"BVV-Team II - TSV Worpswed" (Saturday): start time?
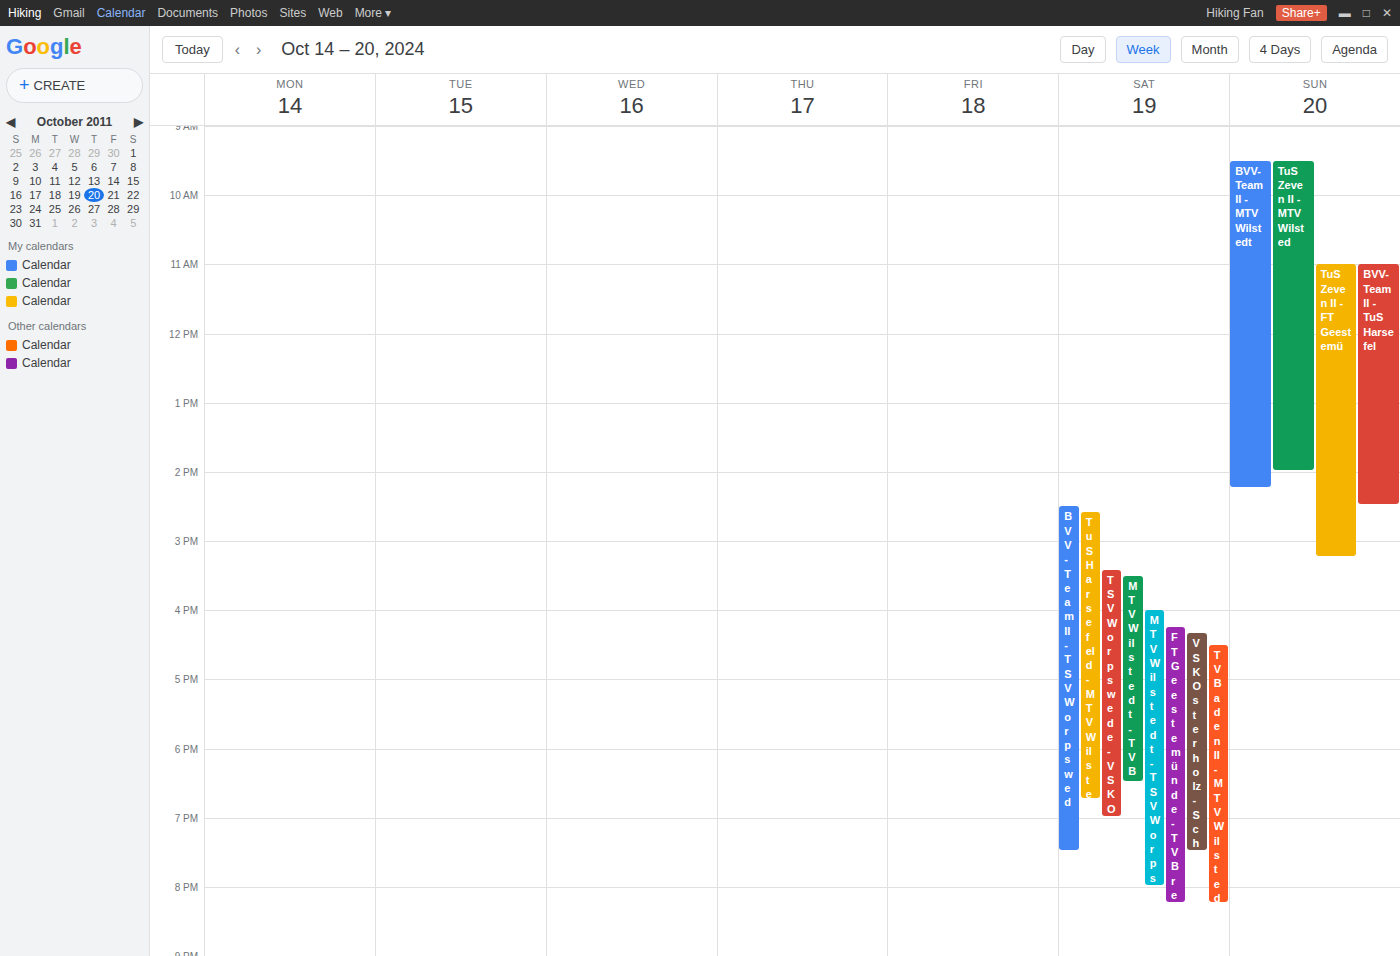
2:30 PM